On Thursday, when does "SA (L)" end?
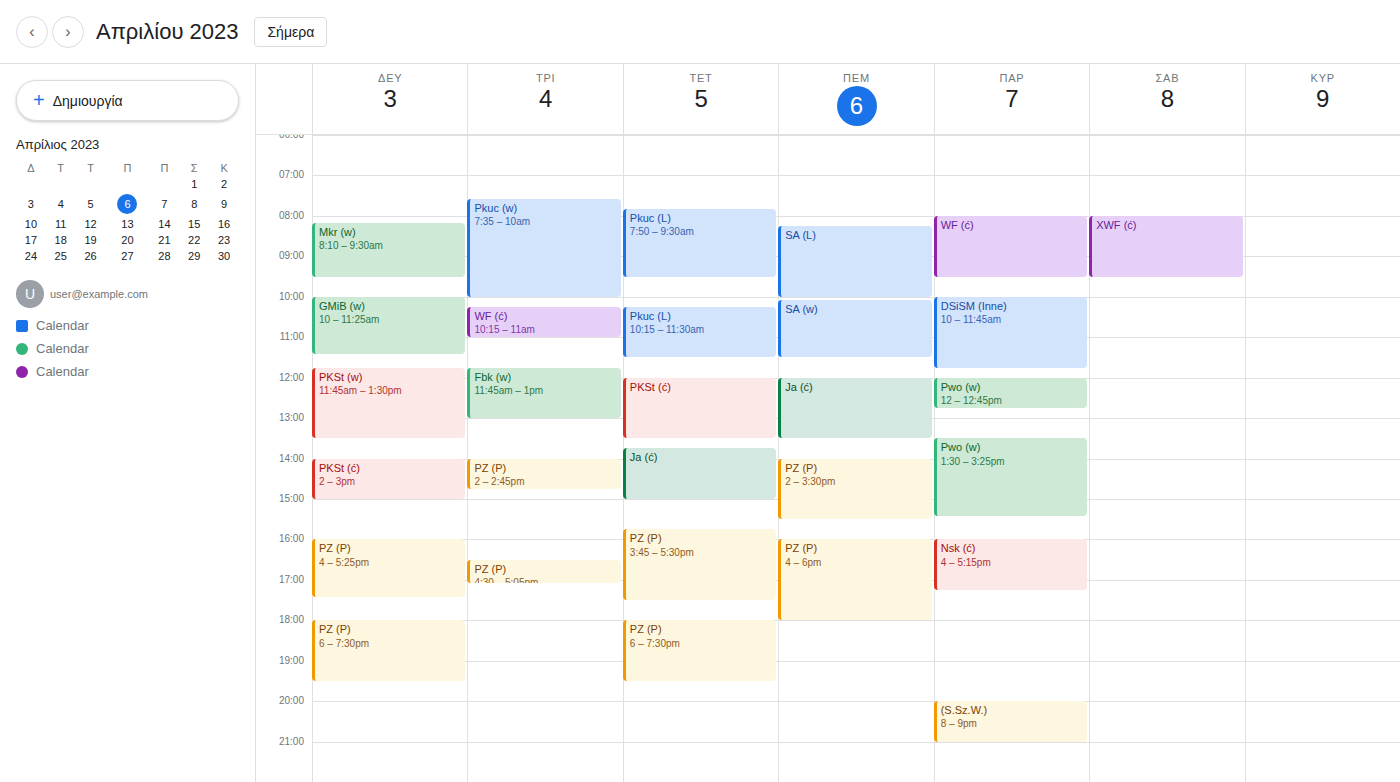
10:00